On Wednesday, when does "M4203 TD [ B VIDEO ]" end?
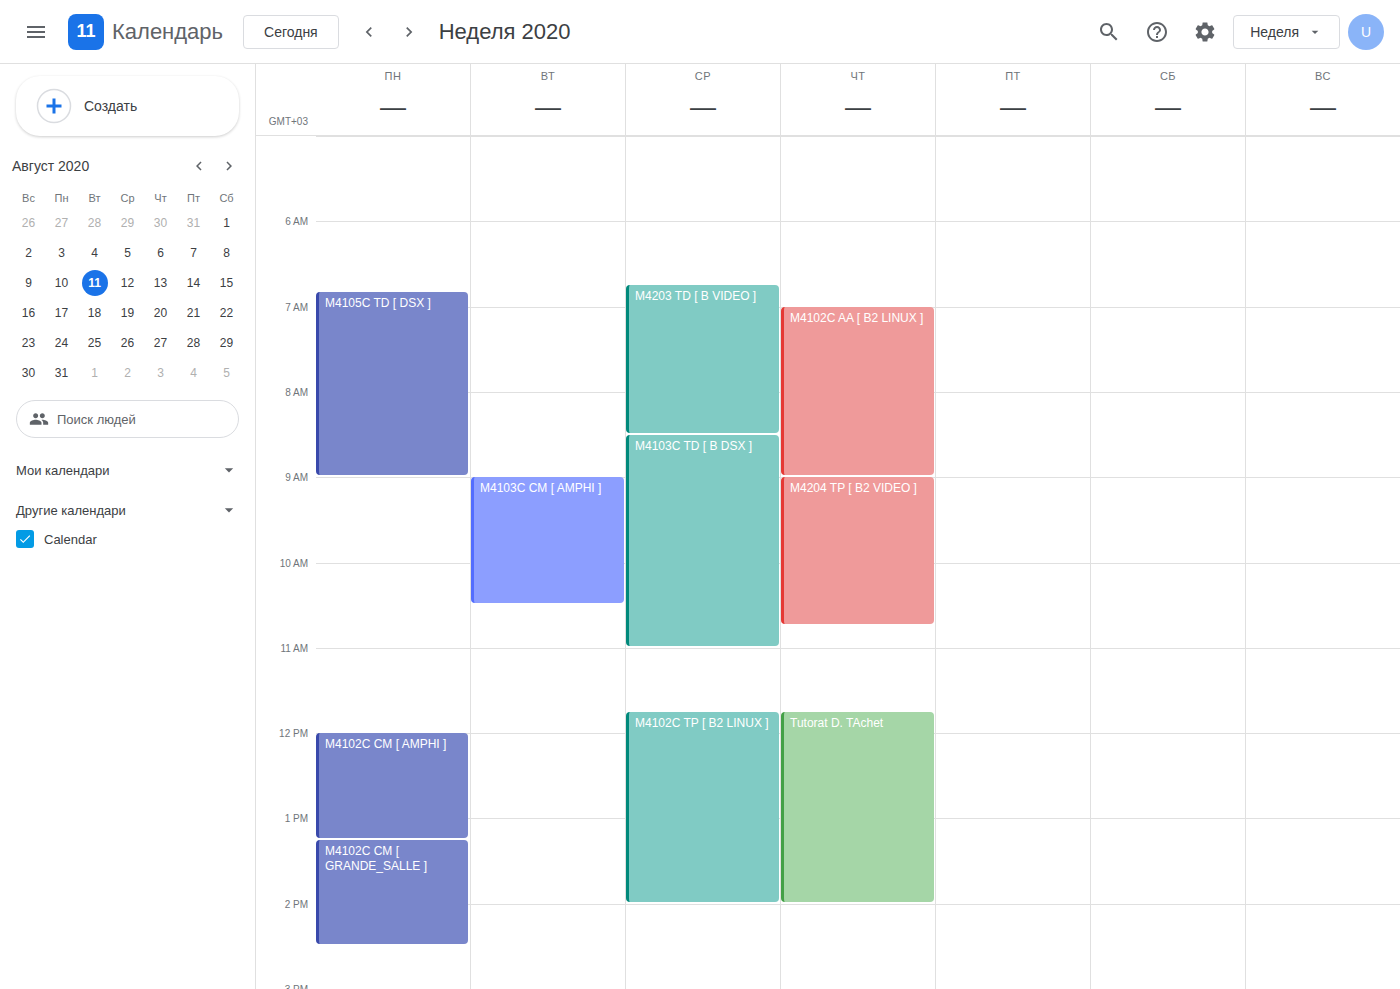
8:30 AM